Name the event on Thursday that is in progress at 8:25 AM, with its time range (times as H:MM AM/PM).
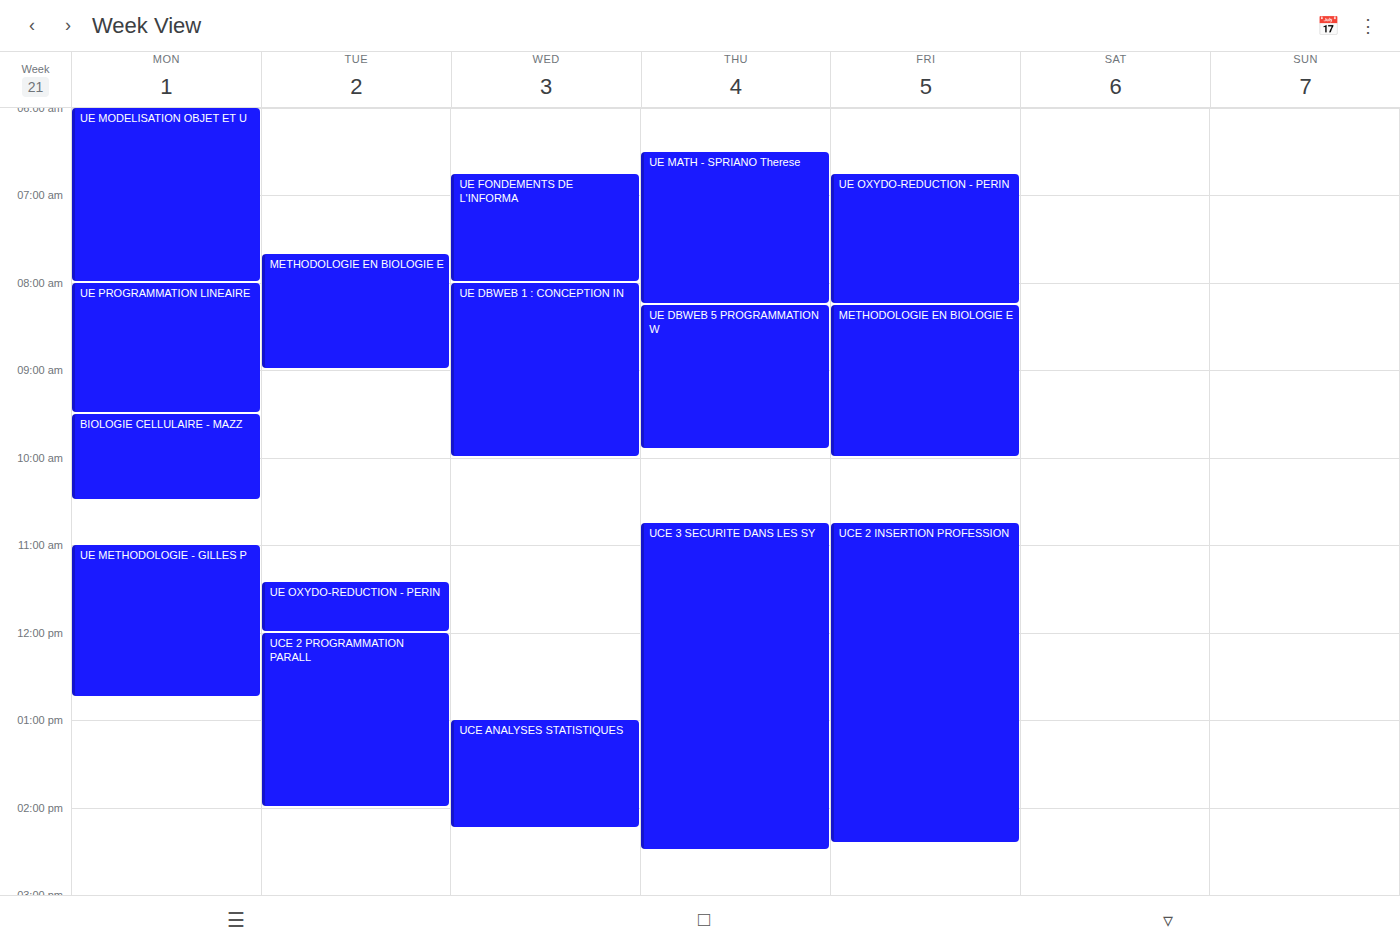
"UE DBWEB 5 PROGRAMMATION W", 8:15 AM to 9:55 AM